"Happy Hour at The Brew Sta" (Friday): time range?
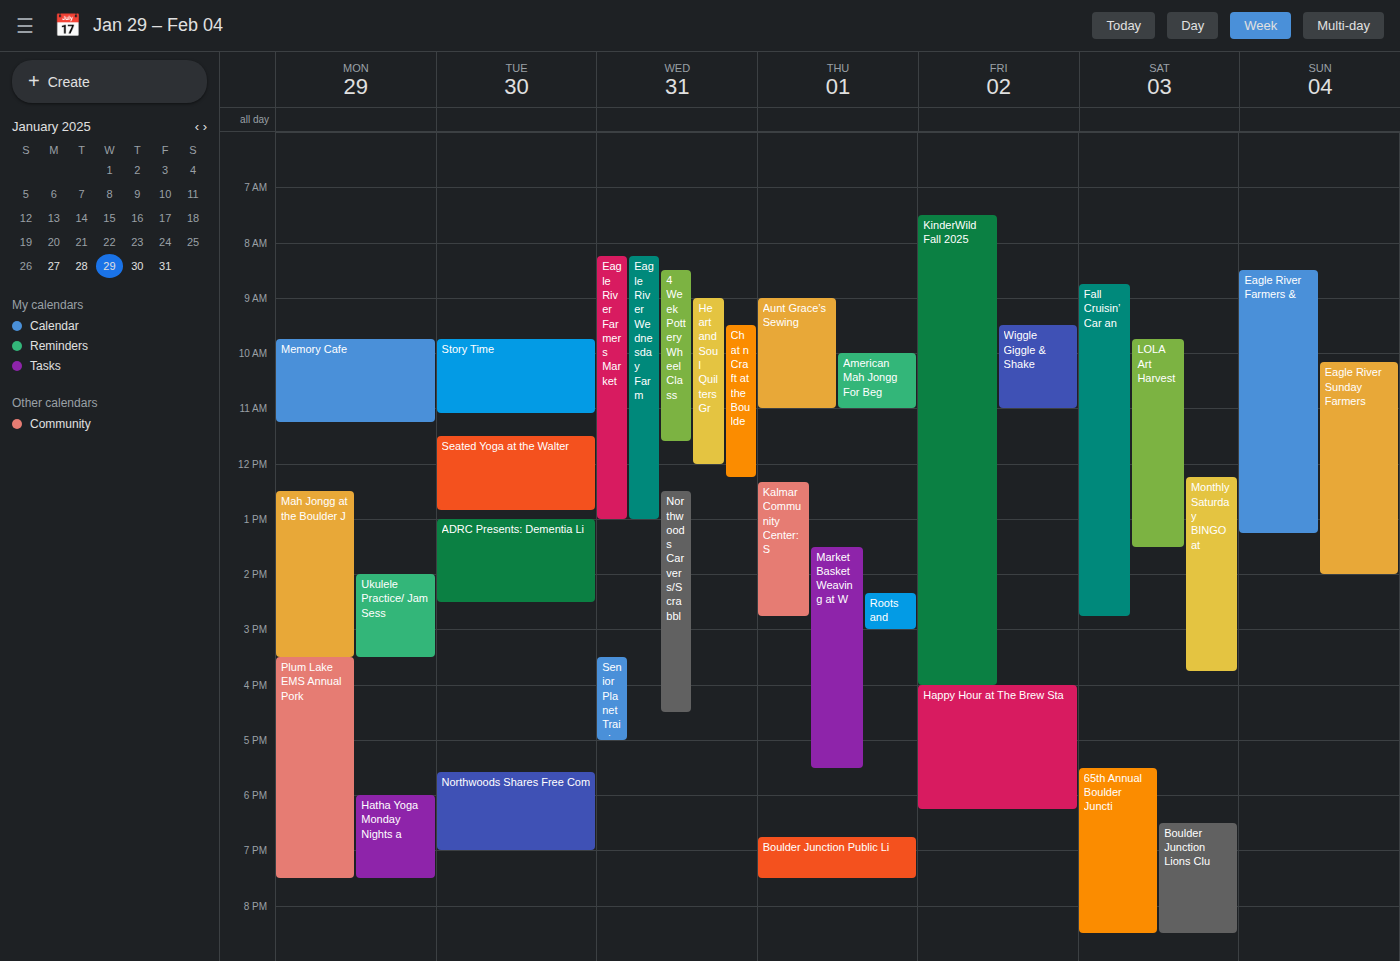
4:00 PM to 6:15 PM